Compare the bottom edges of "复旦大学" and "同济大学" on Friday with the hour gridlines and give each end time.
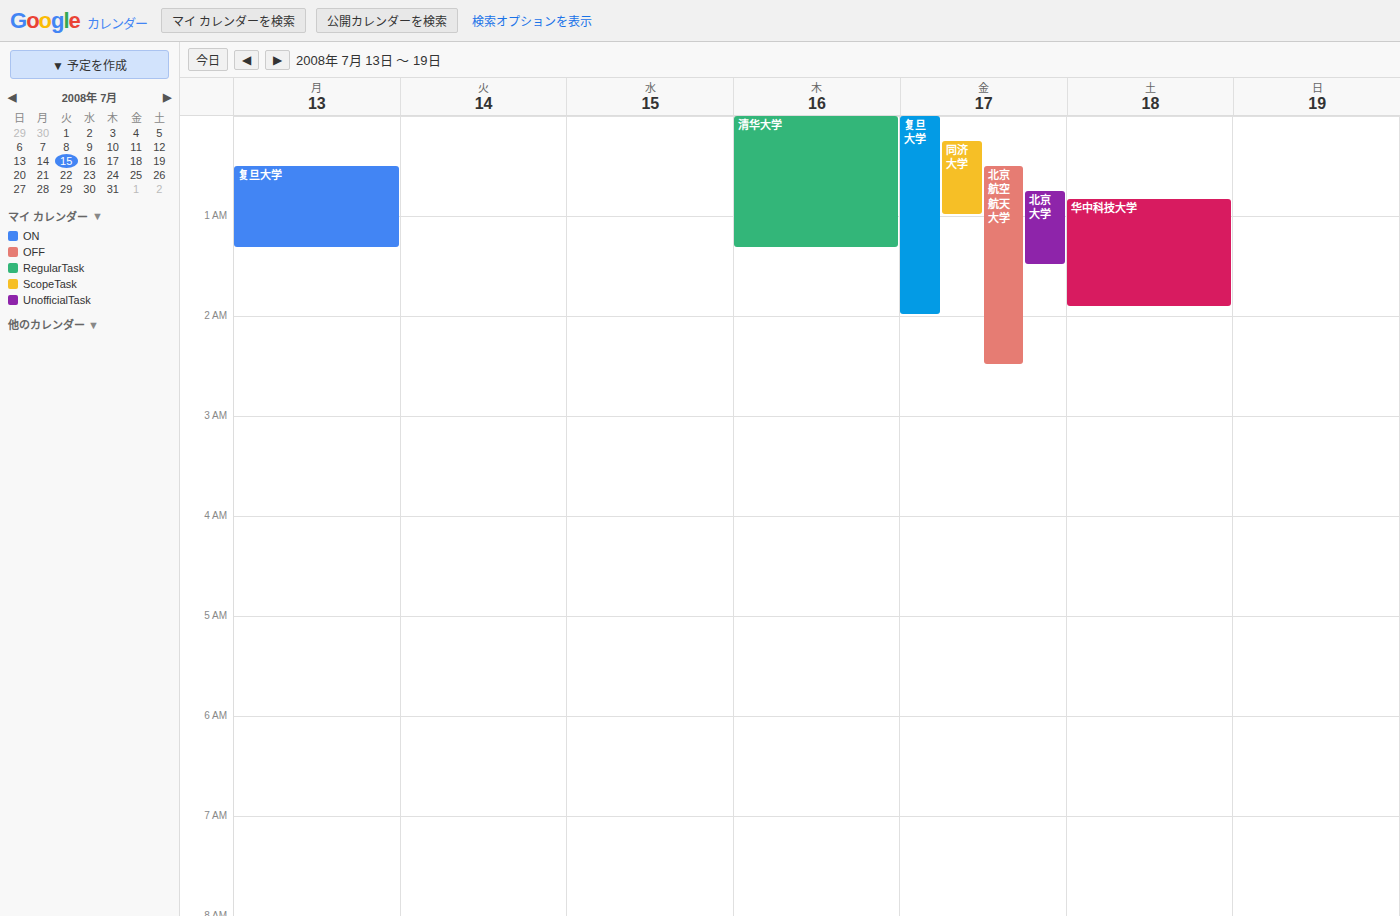
"复旦大学": 2:00 AM, exactly on the 2 AM line. "同济大学": 1:00 AM, exactly on the 1 AM line.